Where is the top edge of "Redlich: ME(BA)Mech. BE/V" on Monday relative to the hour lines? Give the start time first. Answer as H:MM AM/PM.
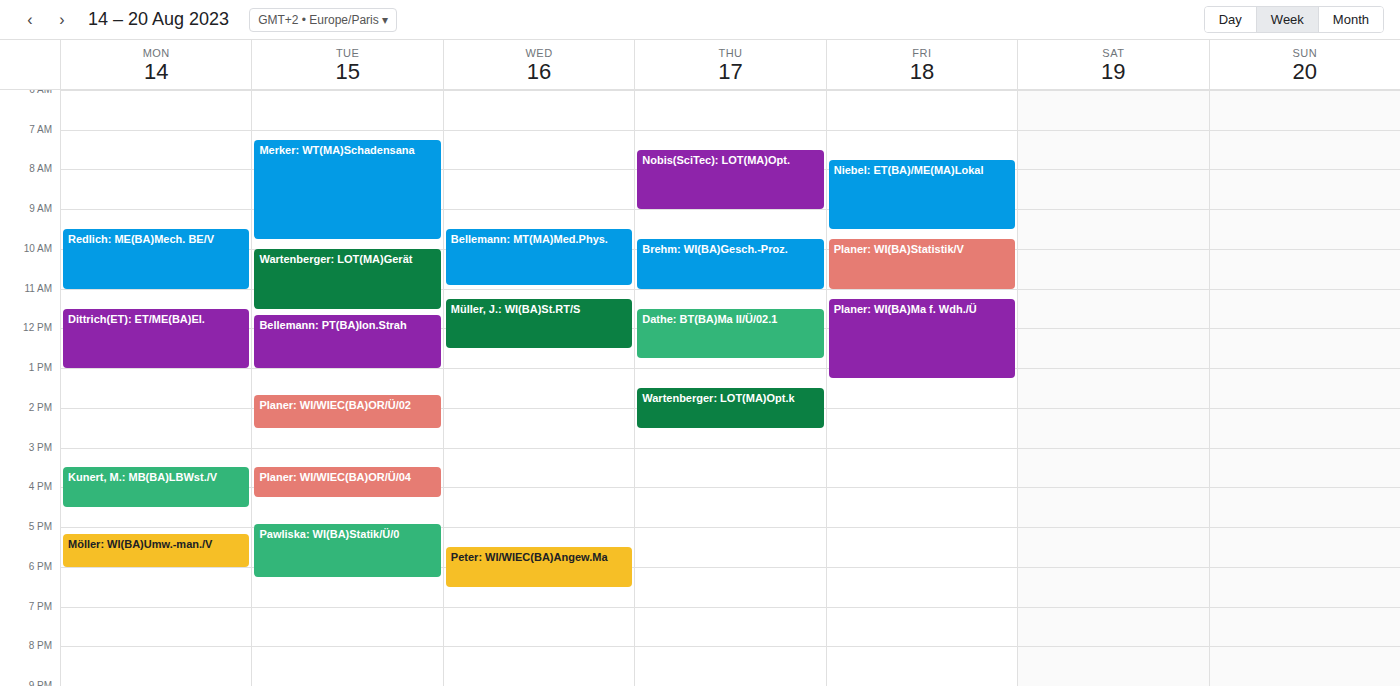
9:30 AM -- halfway between the 9 AM and 10 AM lines.